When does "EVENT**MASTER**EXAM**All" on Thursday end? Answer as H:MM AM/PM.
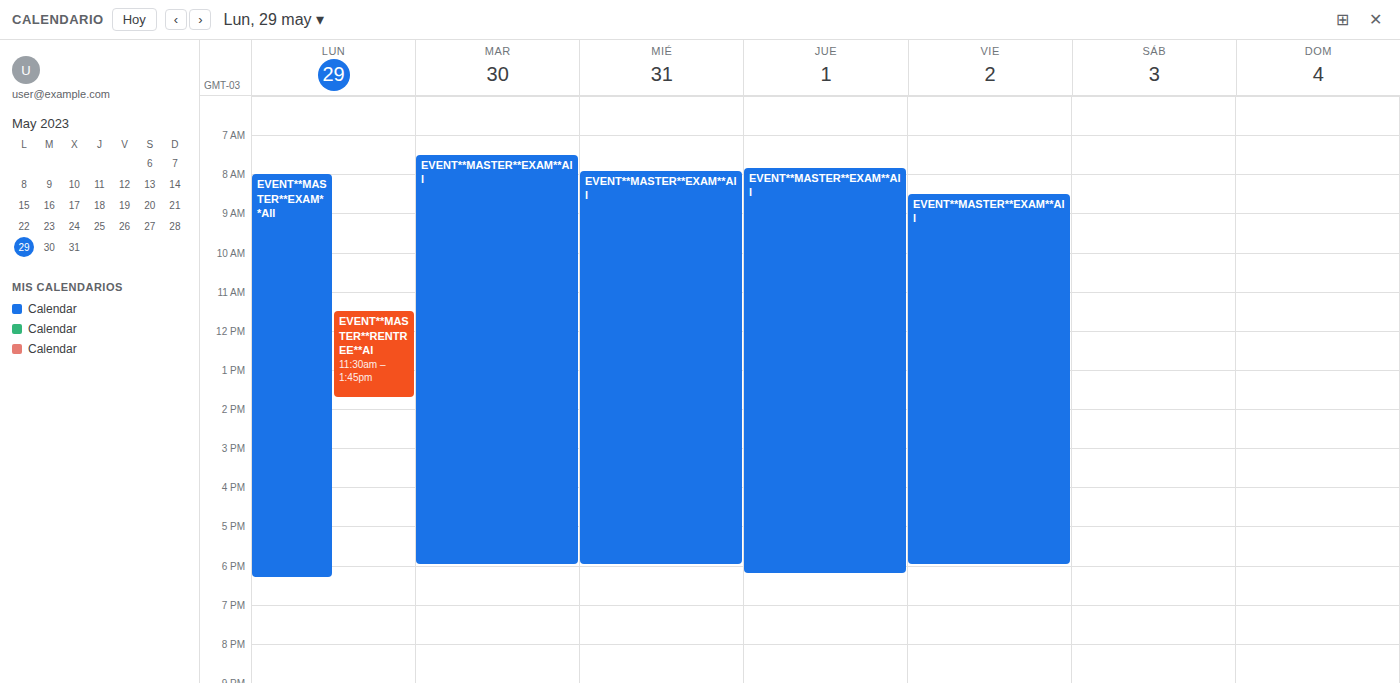
6:15 PM